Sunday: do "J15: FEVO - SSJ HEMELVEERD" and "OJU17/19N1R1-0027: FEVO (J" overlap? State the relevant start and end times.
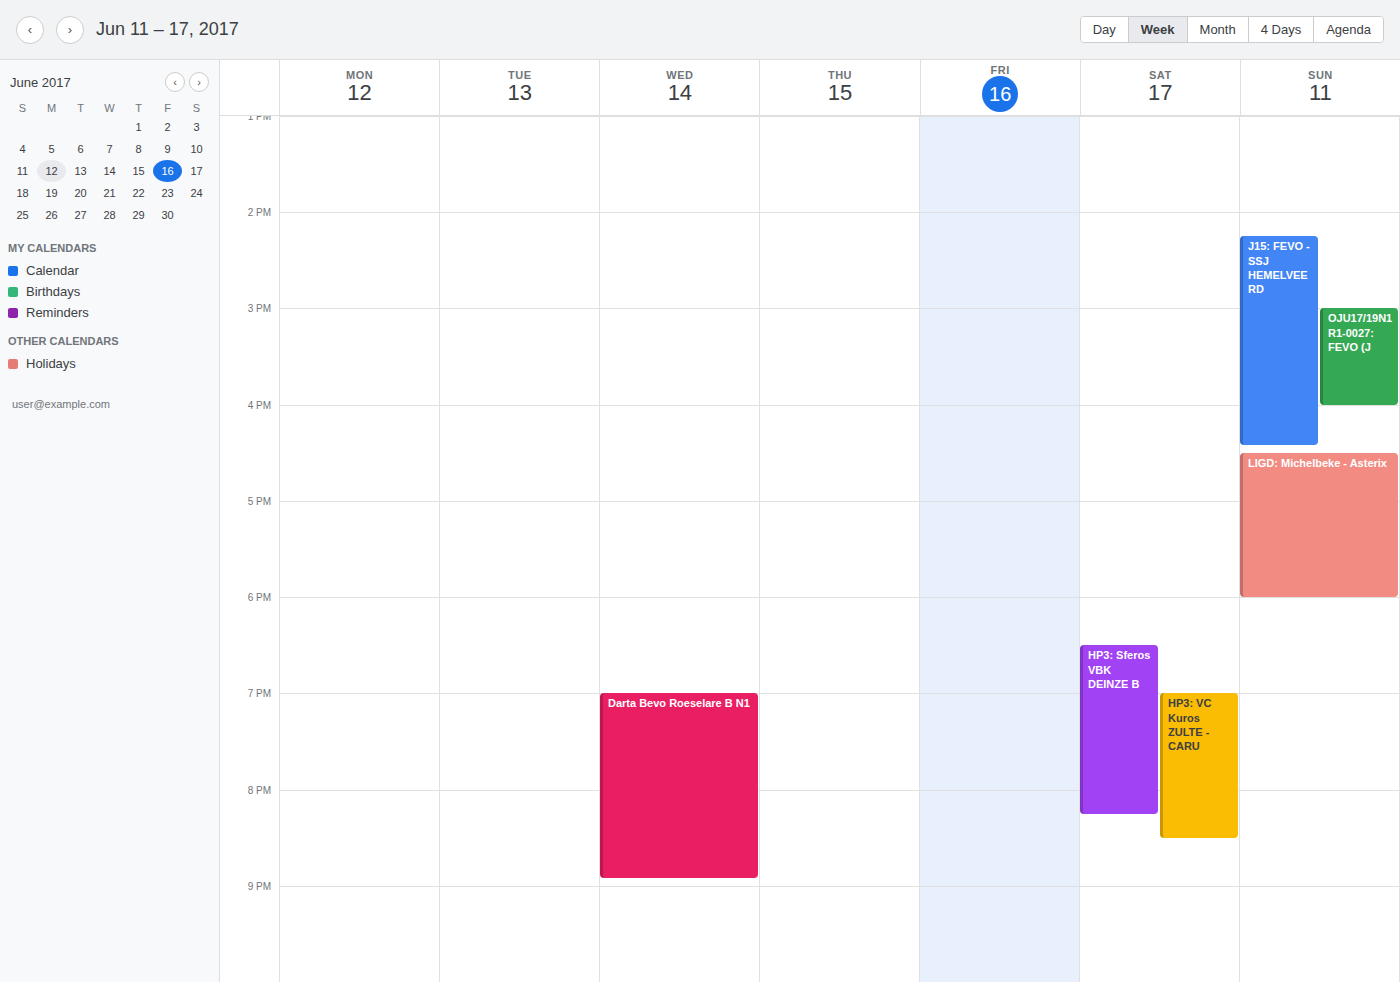
"OJU17/19N1R1-0027: FEVO (J" runs 15:00 to 16:00, inside "J15: FEVO - SSJ HEMELVEERD" -- they overlap.